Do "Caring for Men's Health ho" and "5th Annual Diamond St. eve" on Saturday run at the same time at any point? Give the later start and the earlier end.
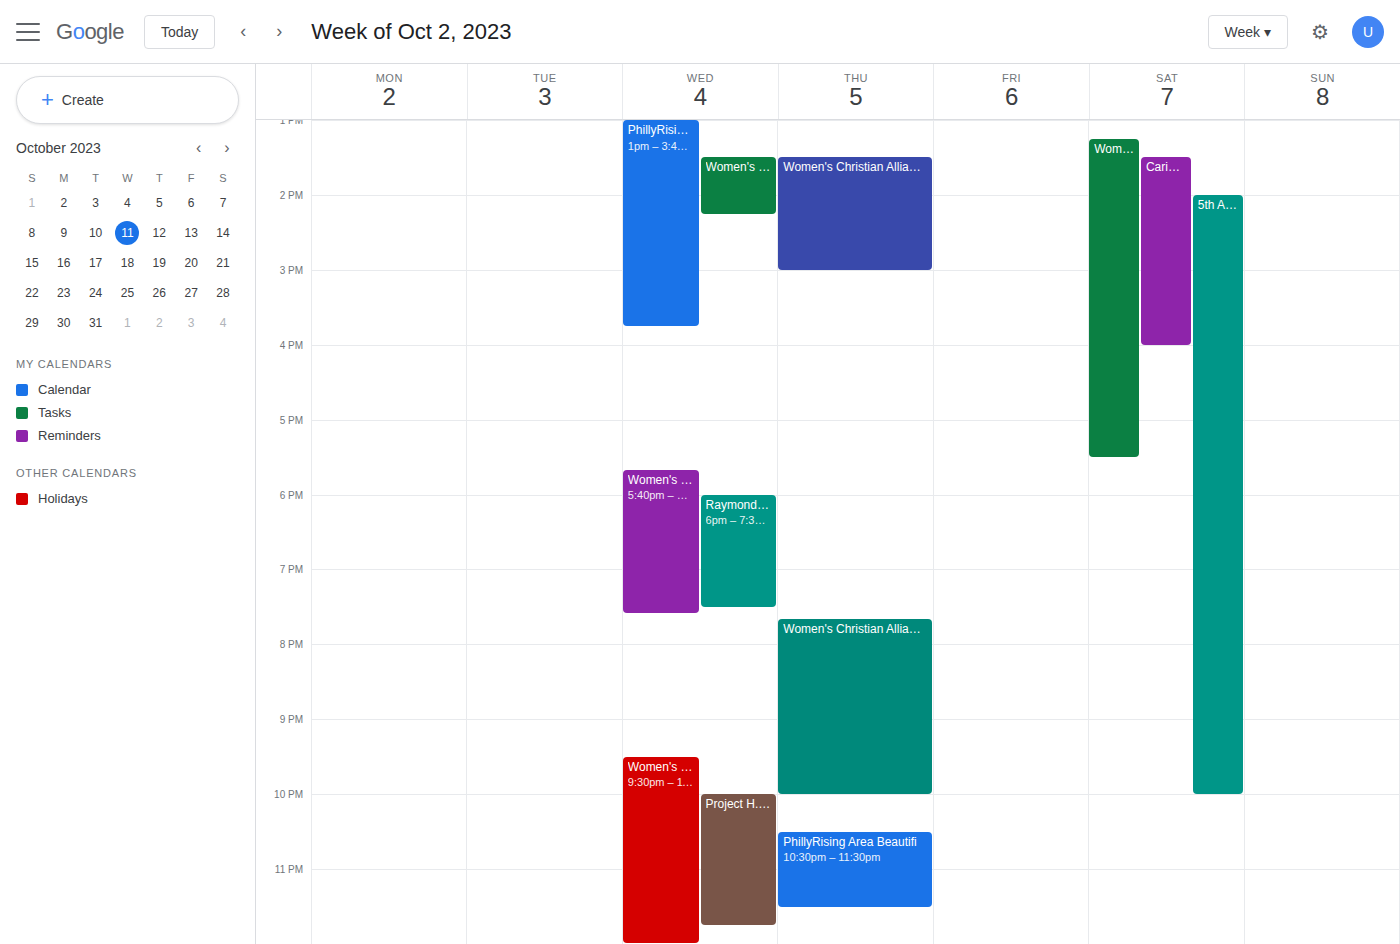
"5th Annual Diamond St. eve" starts at 2:00 PM, before "Caring for Men's Health ho" ends at 4:00 PM -- they overlap.